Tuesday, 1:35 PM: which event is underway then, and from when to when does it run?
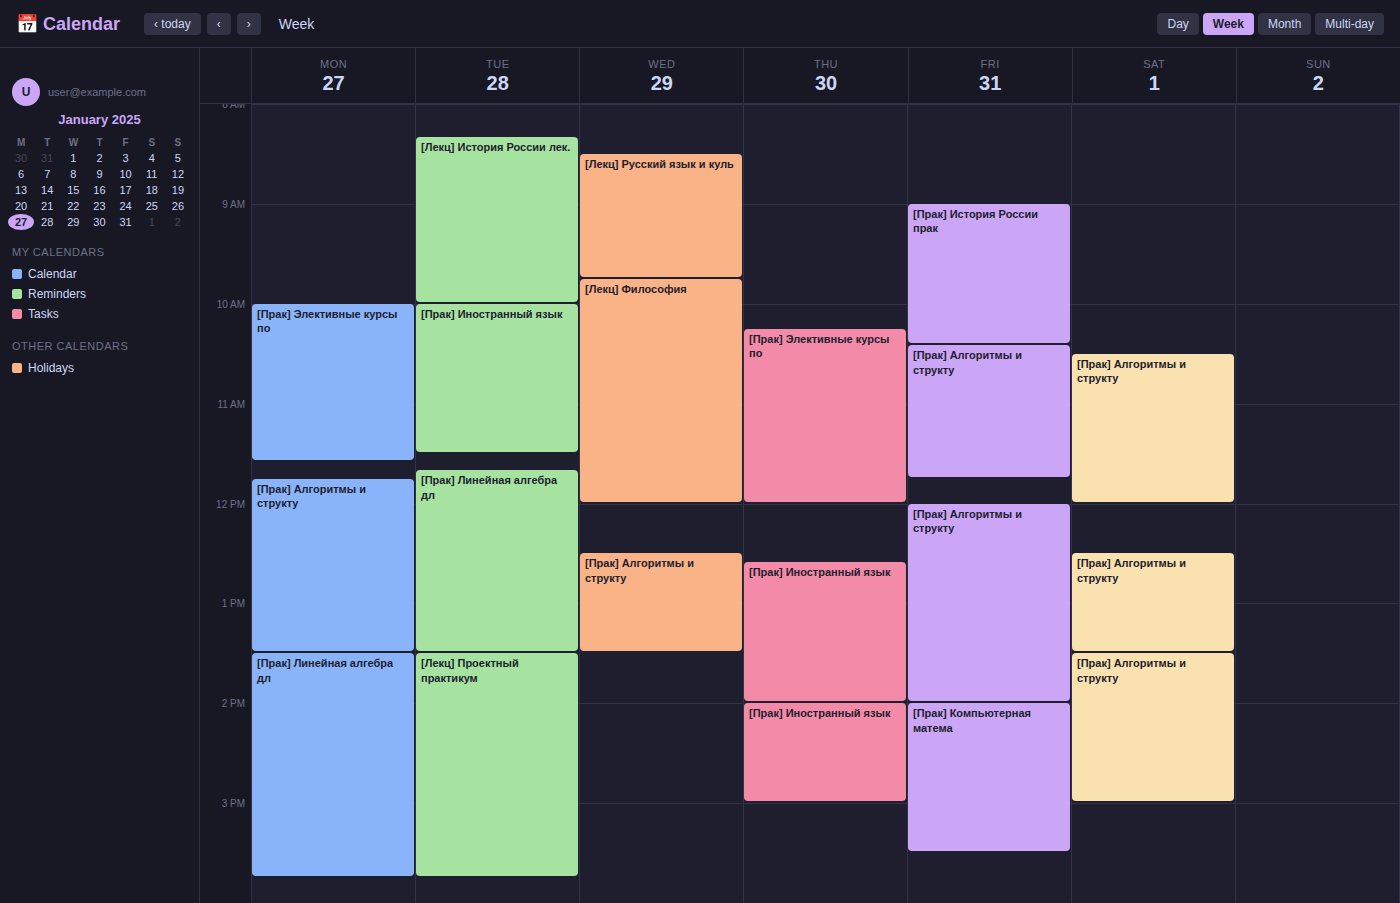
"[Лекц] Проектный практикум", 1:30 PM to 3:45 PM